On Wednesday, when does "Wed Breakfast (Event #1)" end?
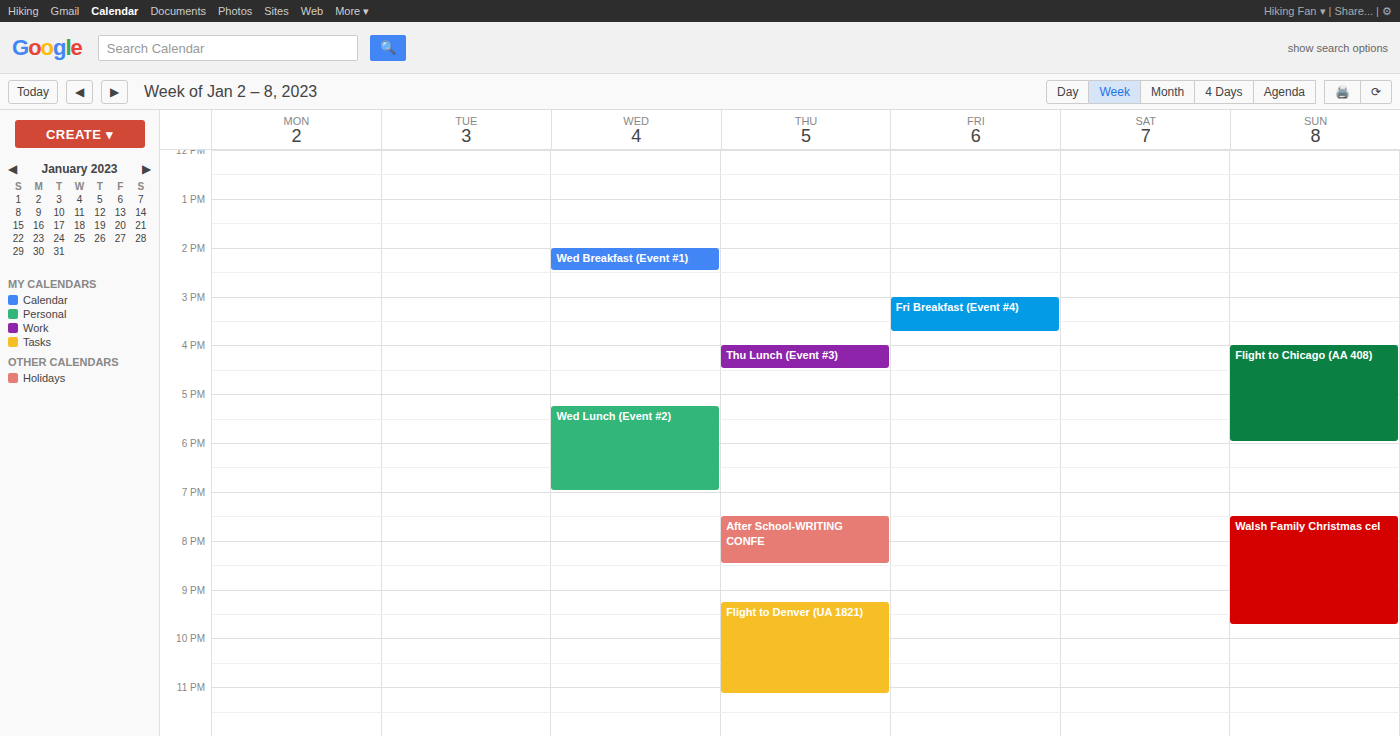
2:30 PM